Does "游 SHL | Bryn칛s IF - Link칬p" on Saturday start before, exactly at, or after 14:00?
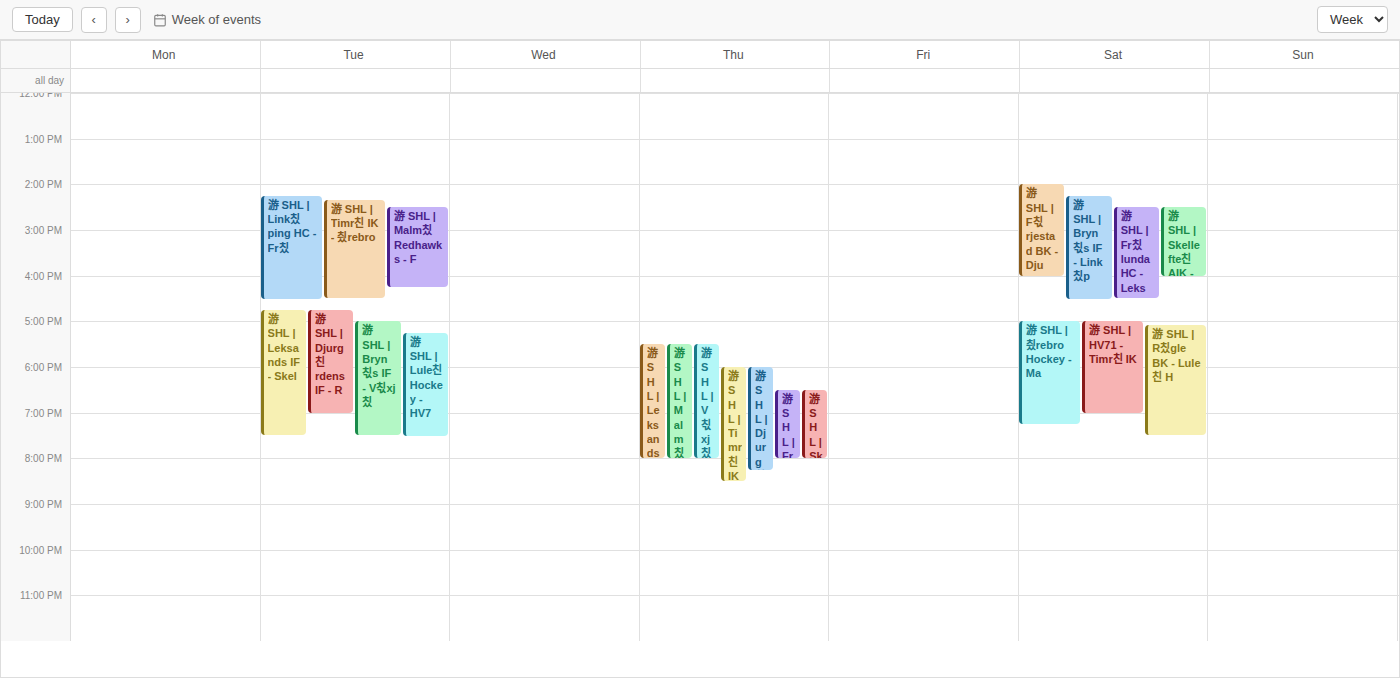
14:15 -- after 14:00, 15 minutes below the 14:00 line.